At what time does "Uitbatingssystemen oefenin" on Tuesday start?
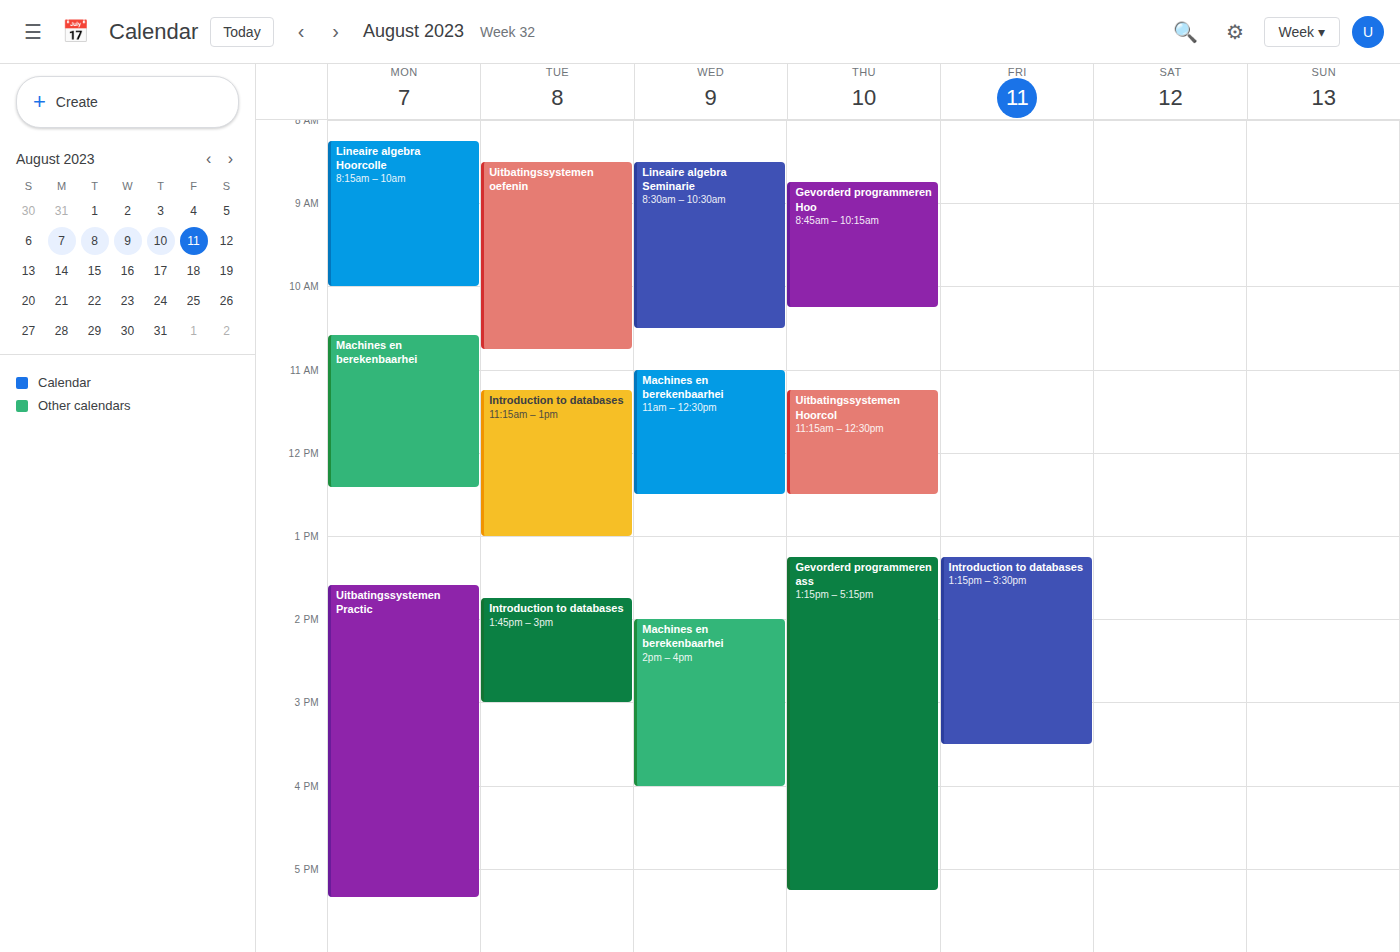
8:30 AM